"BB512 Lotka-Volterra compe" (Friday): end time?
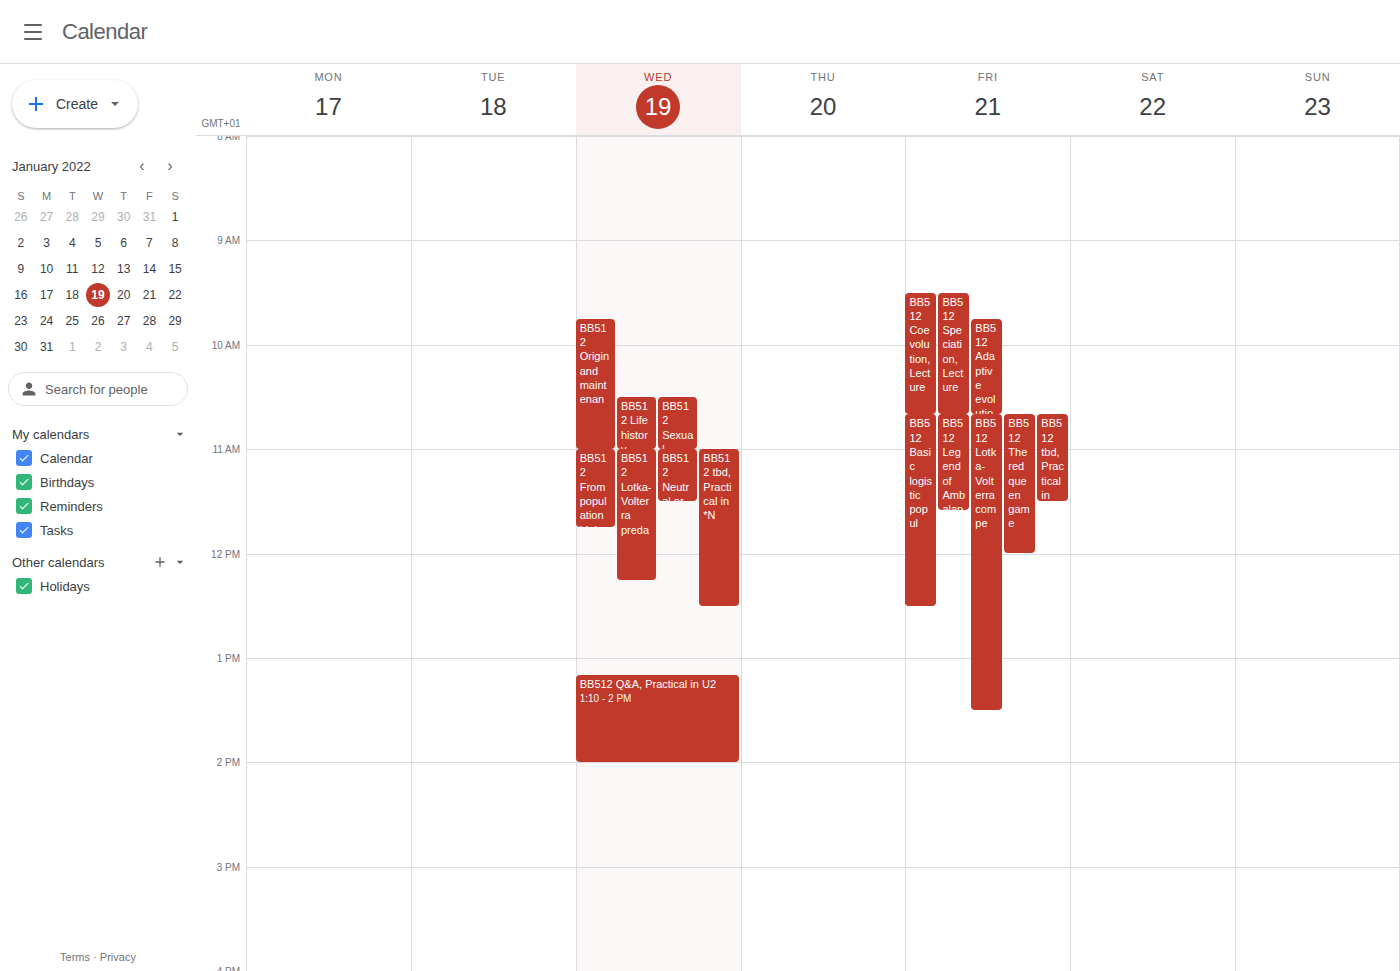
1:30 PM